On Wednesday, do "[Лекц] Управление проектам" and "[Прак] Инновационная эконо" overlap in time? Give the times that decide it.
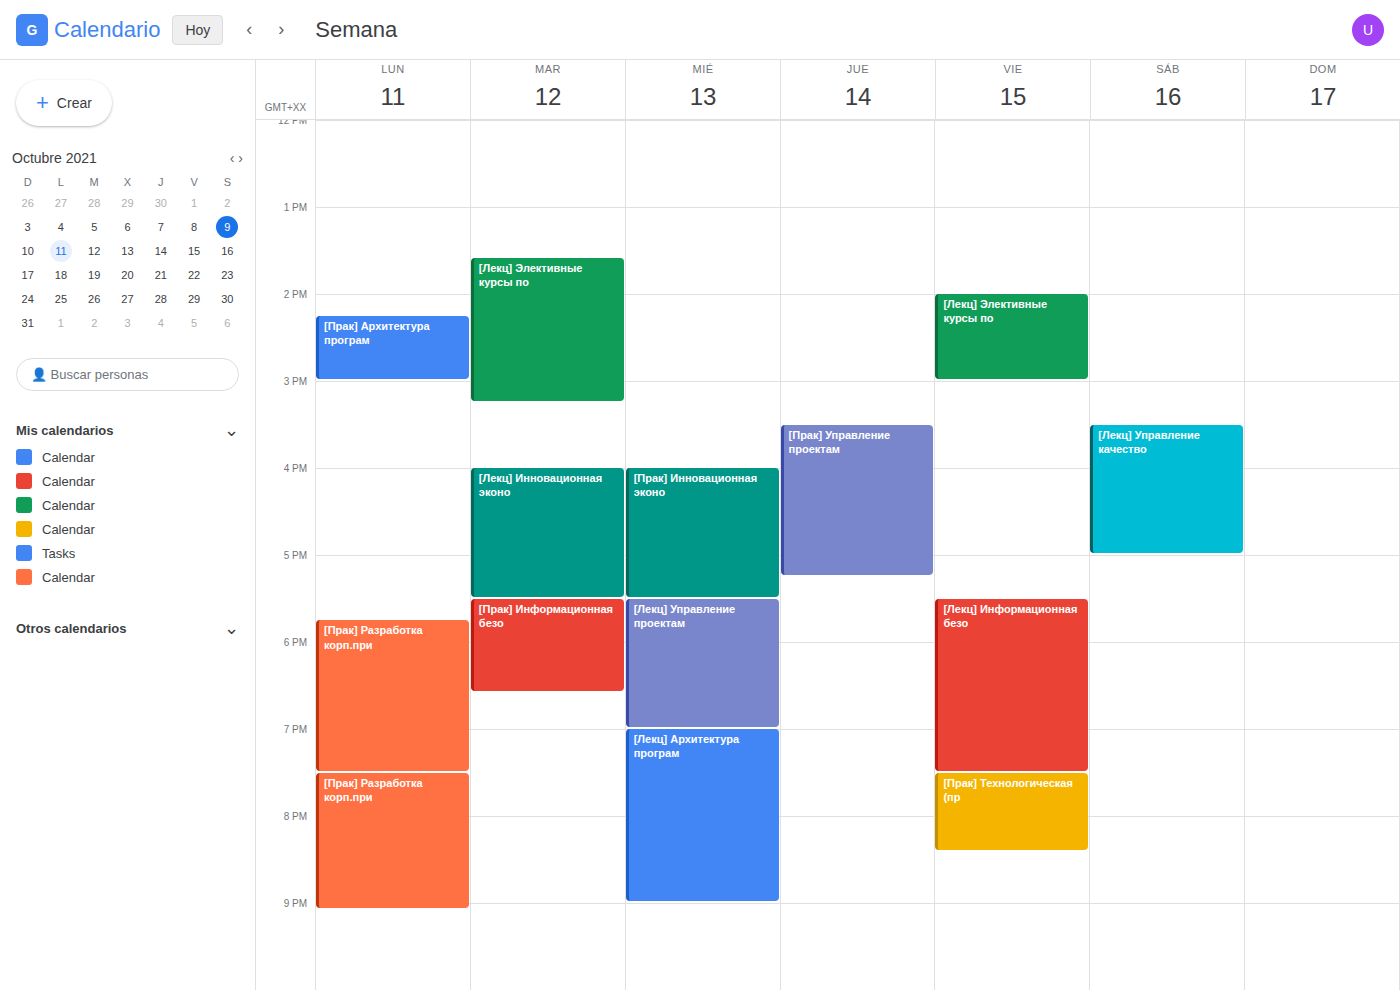
"[Прак] Инновационная эконо" ends at 5:30 PM, exactly when "[Лекц] Управление проектам" starts -- they touch but do not overlap.